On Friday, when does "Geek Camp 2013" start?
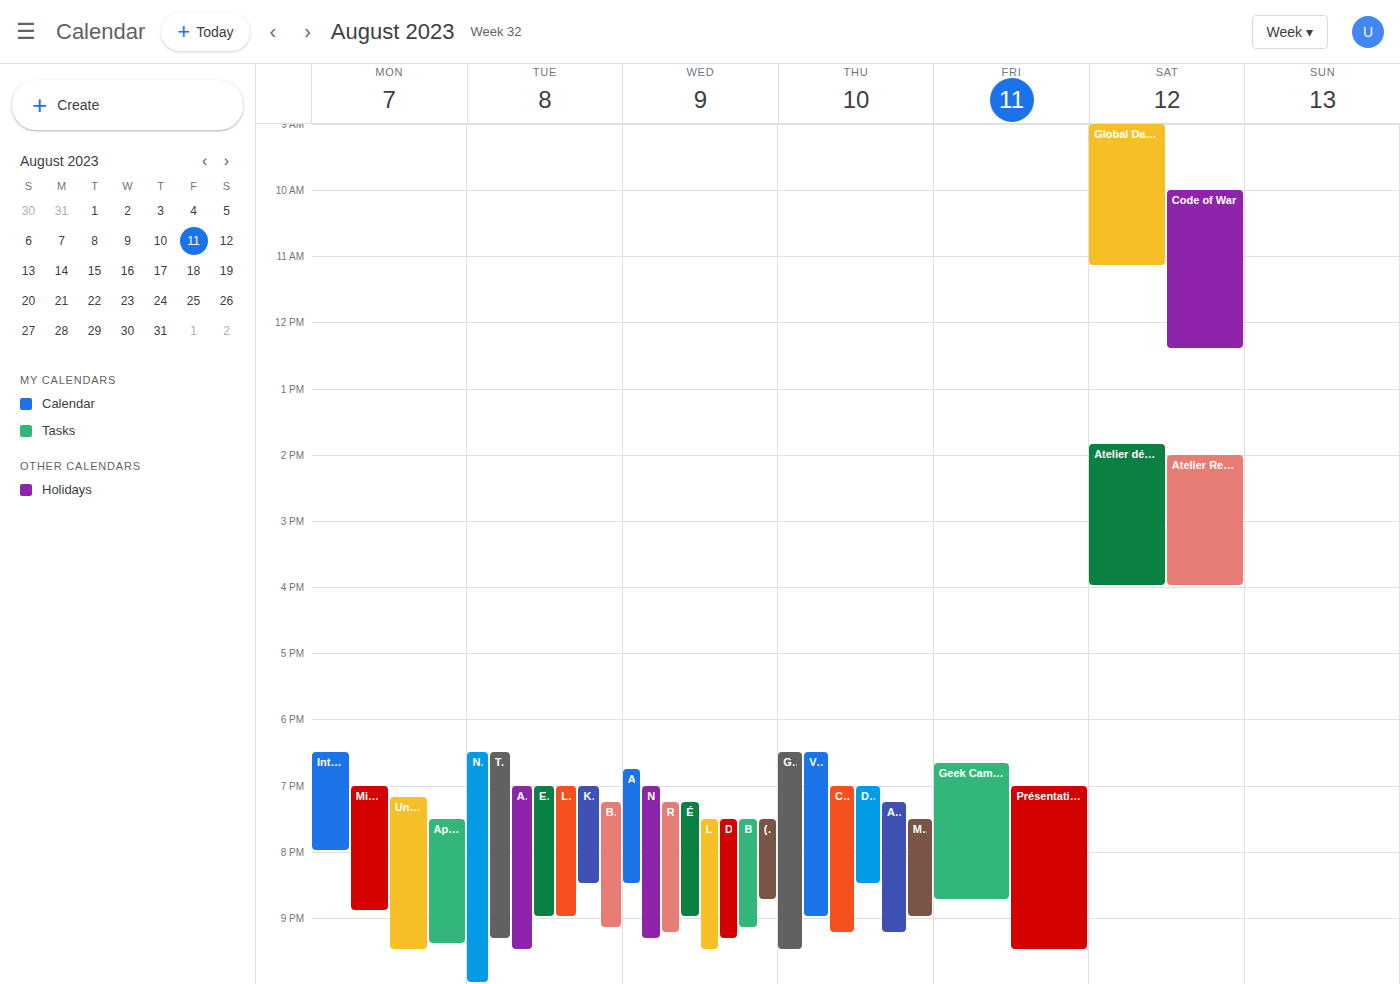
6:40 PM